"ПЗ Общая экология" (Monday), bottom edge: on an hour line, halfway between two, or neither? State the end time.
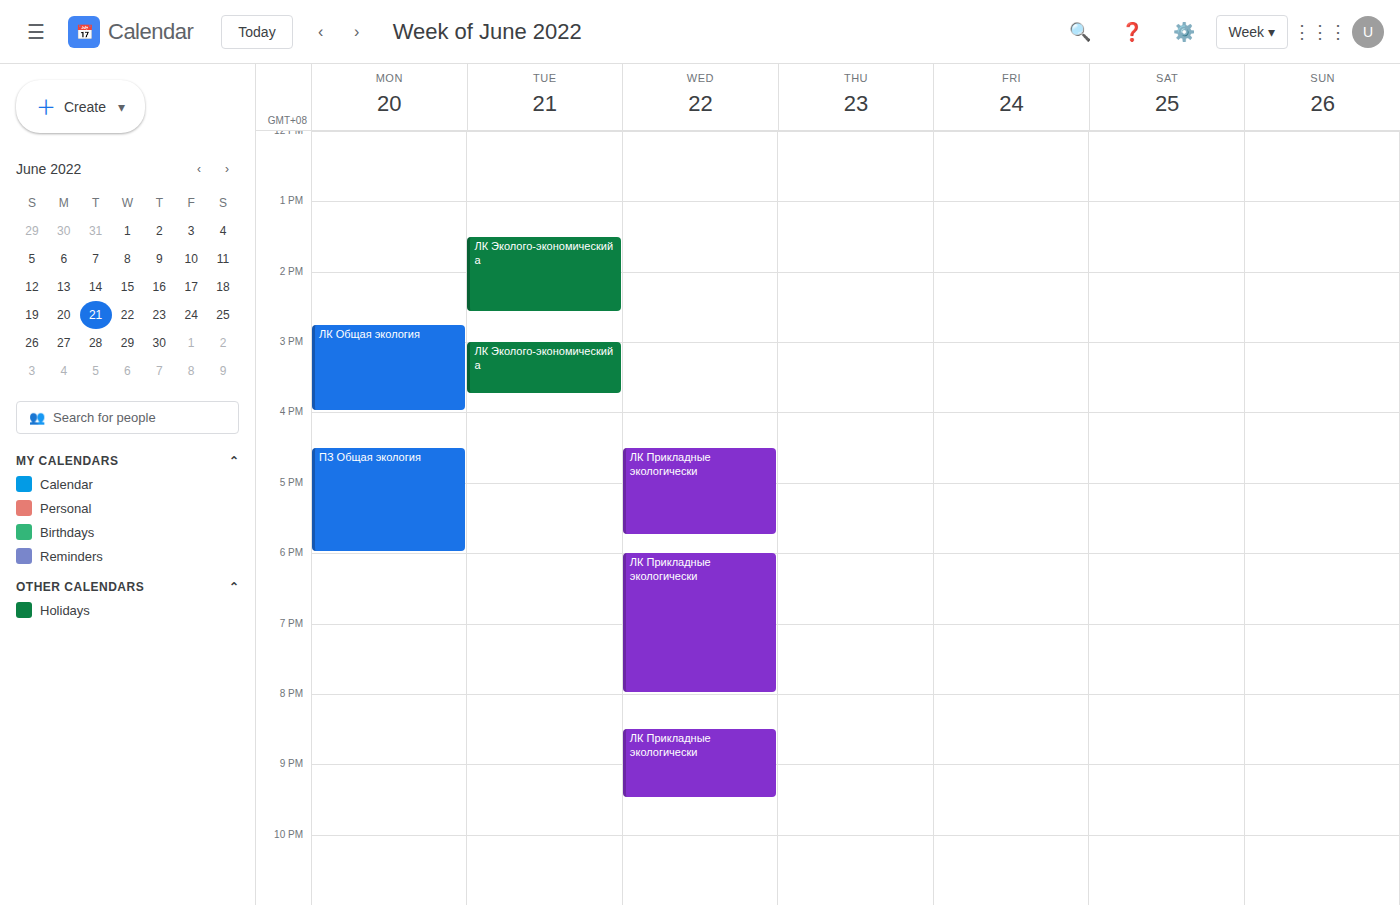
6:00 PM -- exactly on the 6 PM line.